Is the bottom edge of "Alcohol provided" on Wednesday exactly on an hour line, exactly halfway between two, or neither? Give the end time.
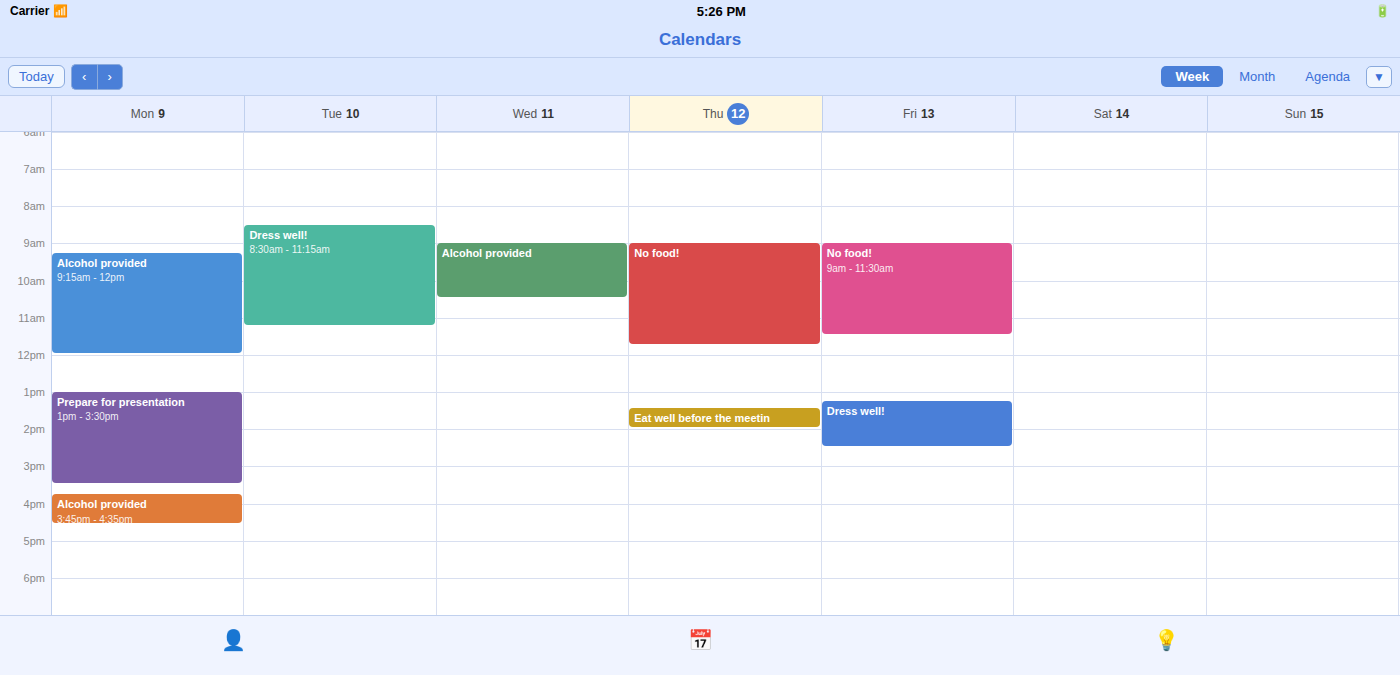
10:30 AM -- halfway between the 10 AM and 11 AM lines.